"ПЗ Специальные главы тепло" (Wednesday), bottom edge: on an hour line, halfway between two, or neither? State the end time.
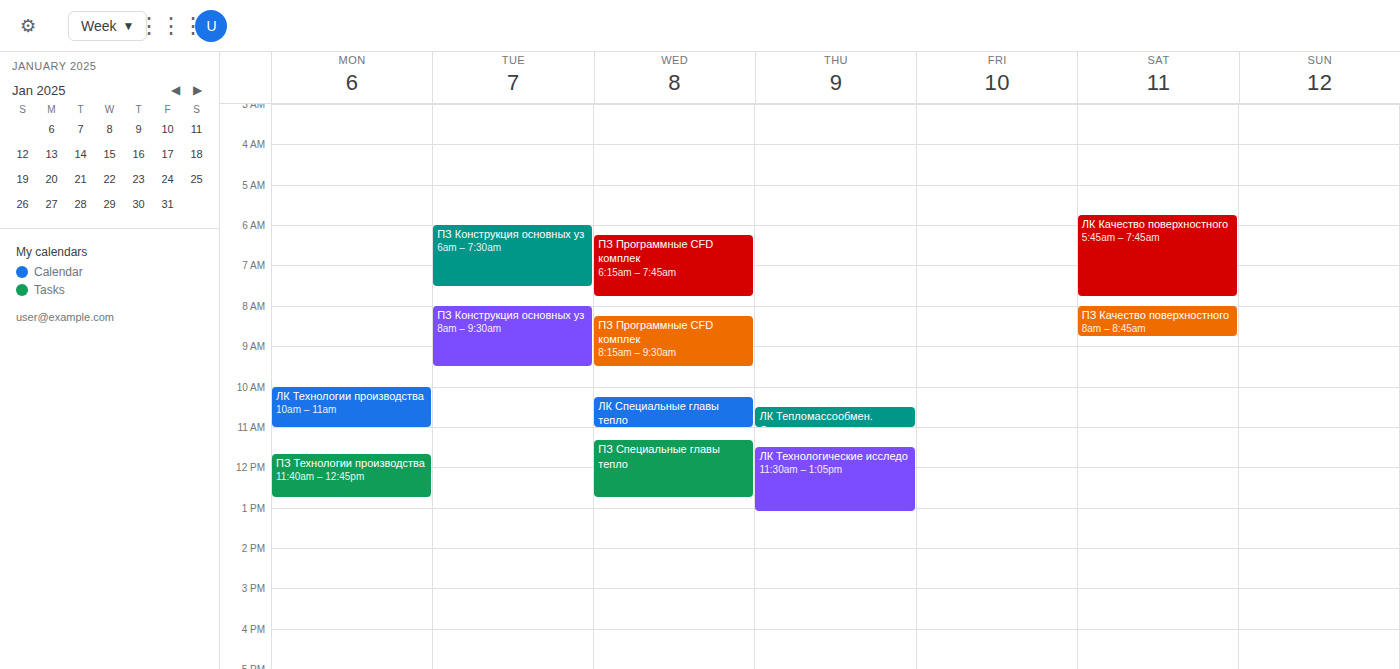
12:45 PM -- neither: three quarters of the way from the 12 PM line to the 1 PM line.